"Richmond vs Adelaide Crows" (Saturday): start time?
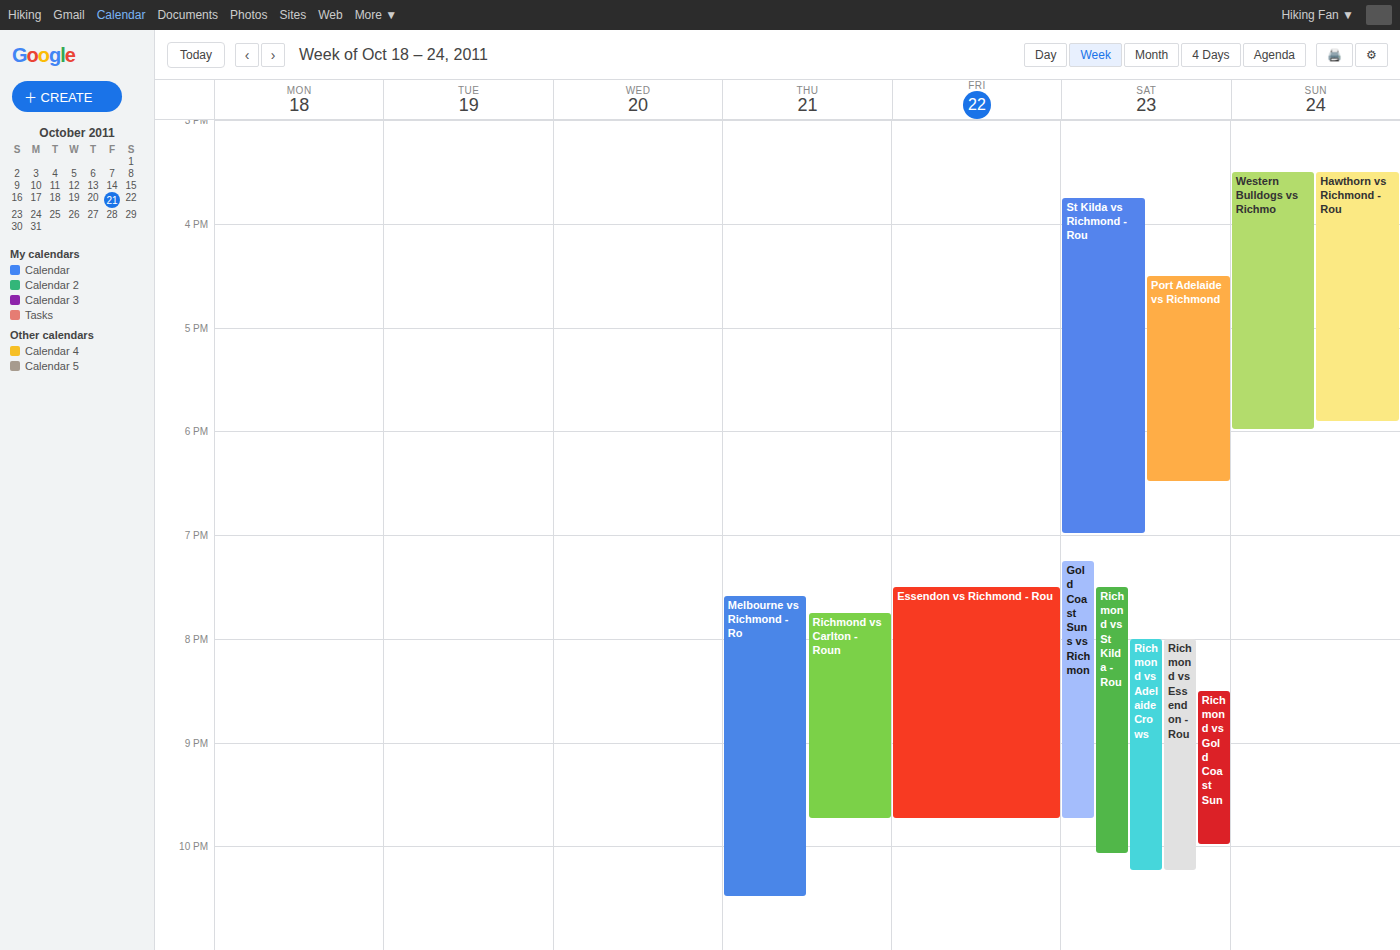
8:00 PM